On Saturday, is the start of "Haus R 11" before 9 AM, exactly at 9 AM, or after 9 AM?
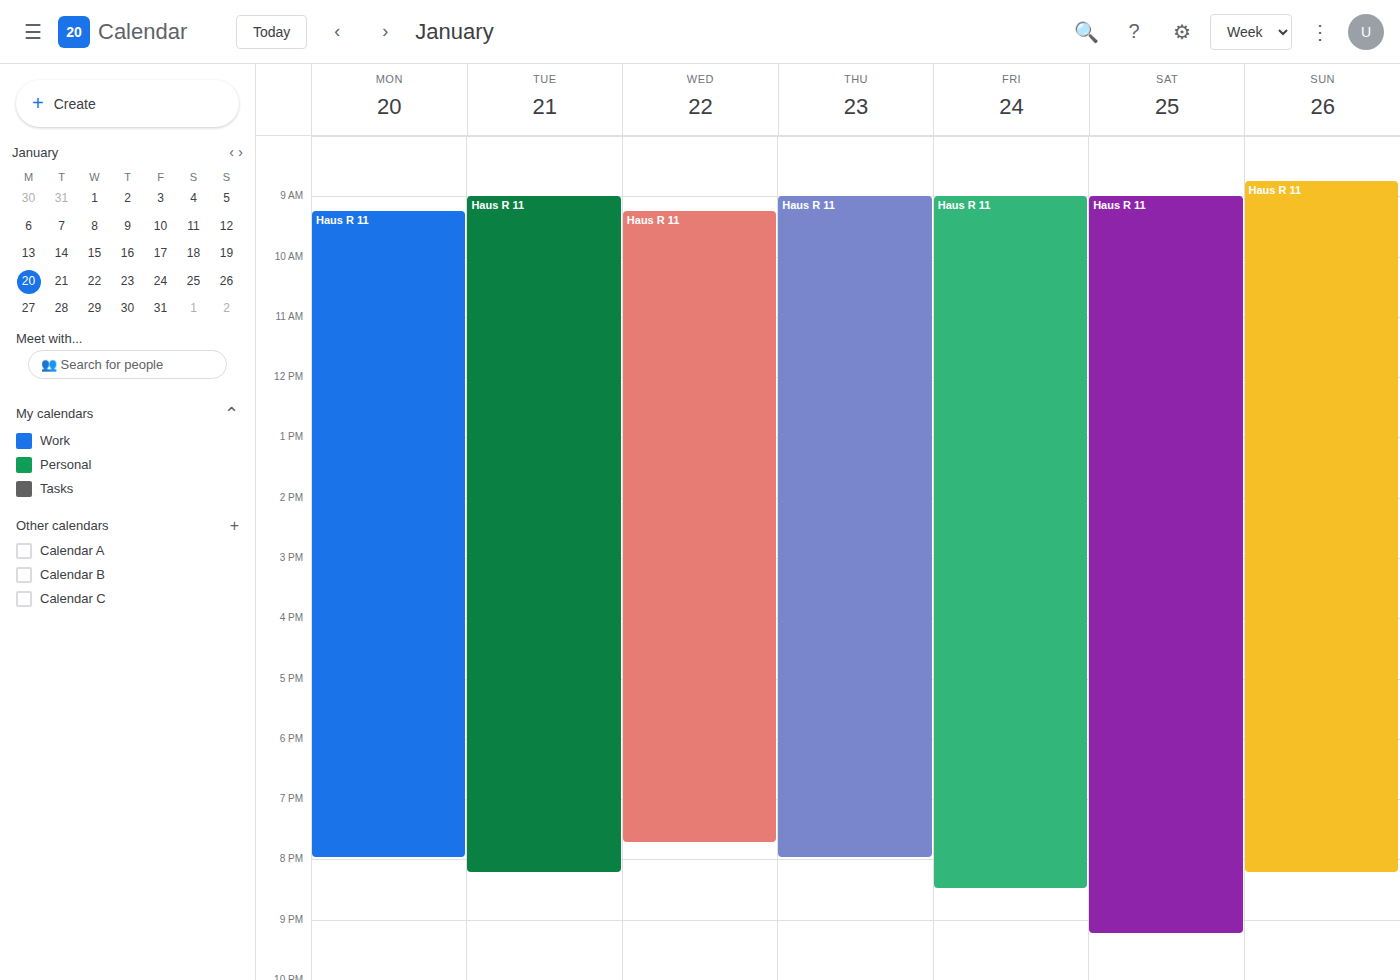
9:00 AM -- exactly at 9 AM, on the 9 AM line.